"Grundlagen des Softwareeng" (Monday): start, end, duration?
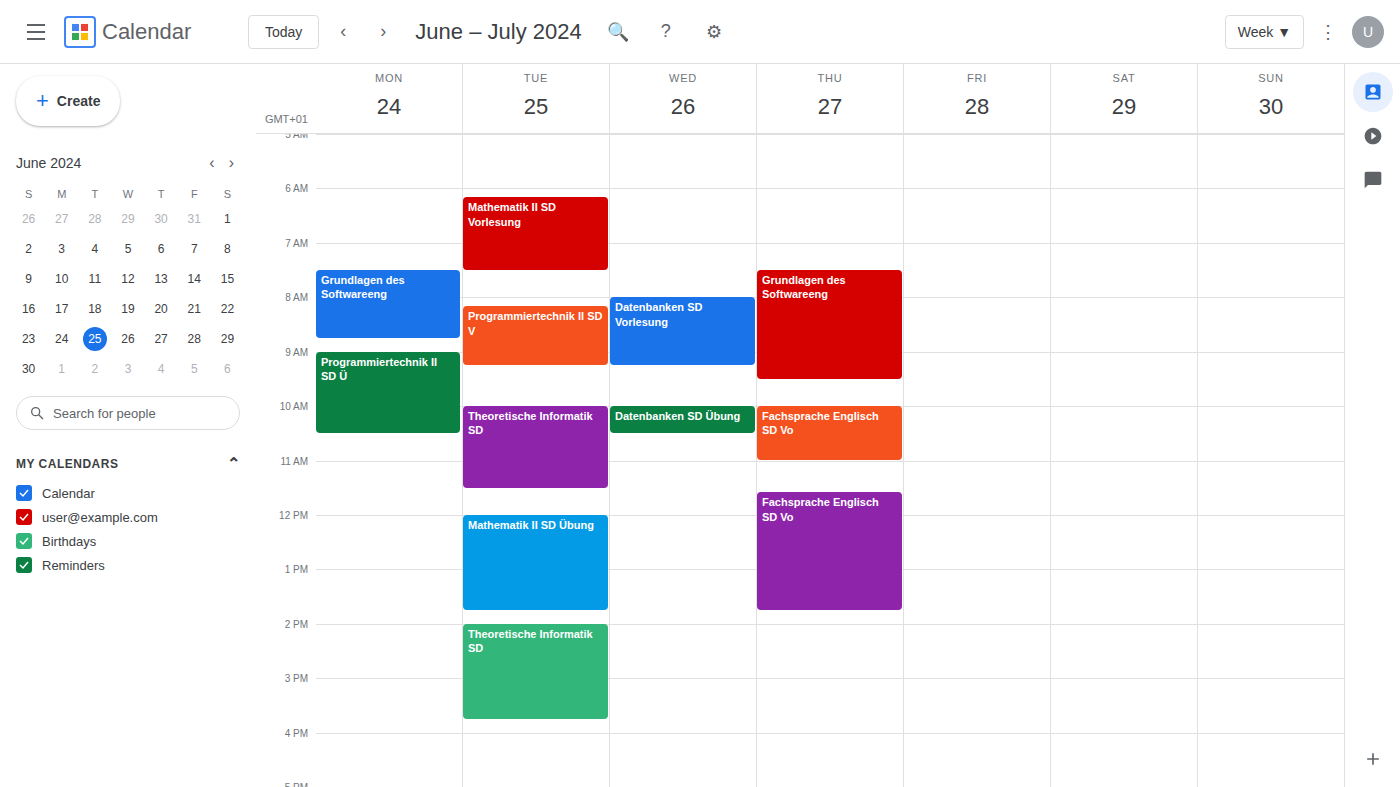
7:30 AM to 8:45 AM, 1 hour 15 minutes